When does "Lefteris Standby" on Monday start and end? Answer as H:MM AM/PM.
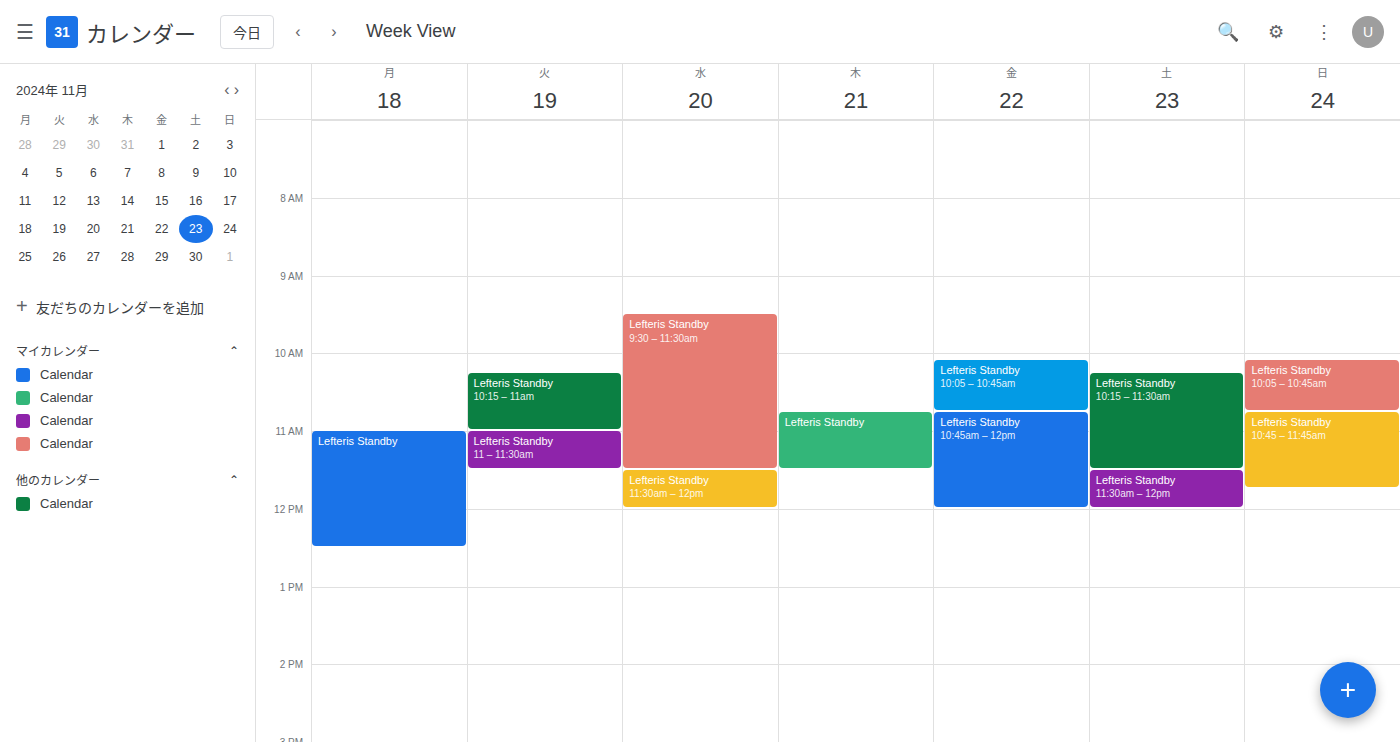
11:00 AM to 12:30 PM